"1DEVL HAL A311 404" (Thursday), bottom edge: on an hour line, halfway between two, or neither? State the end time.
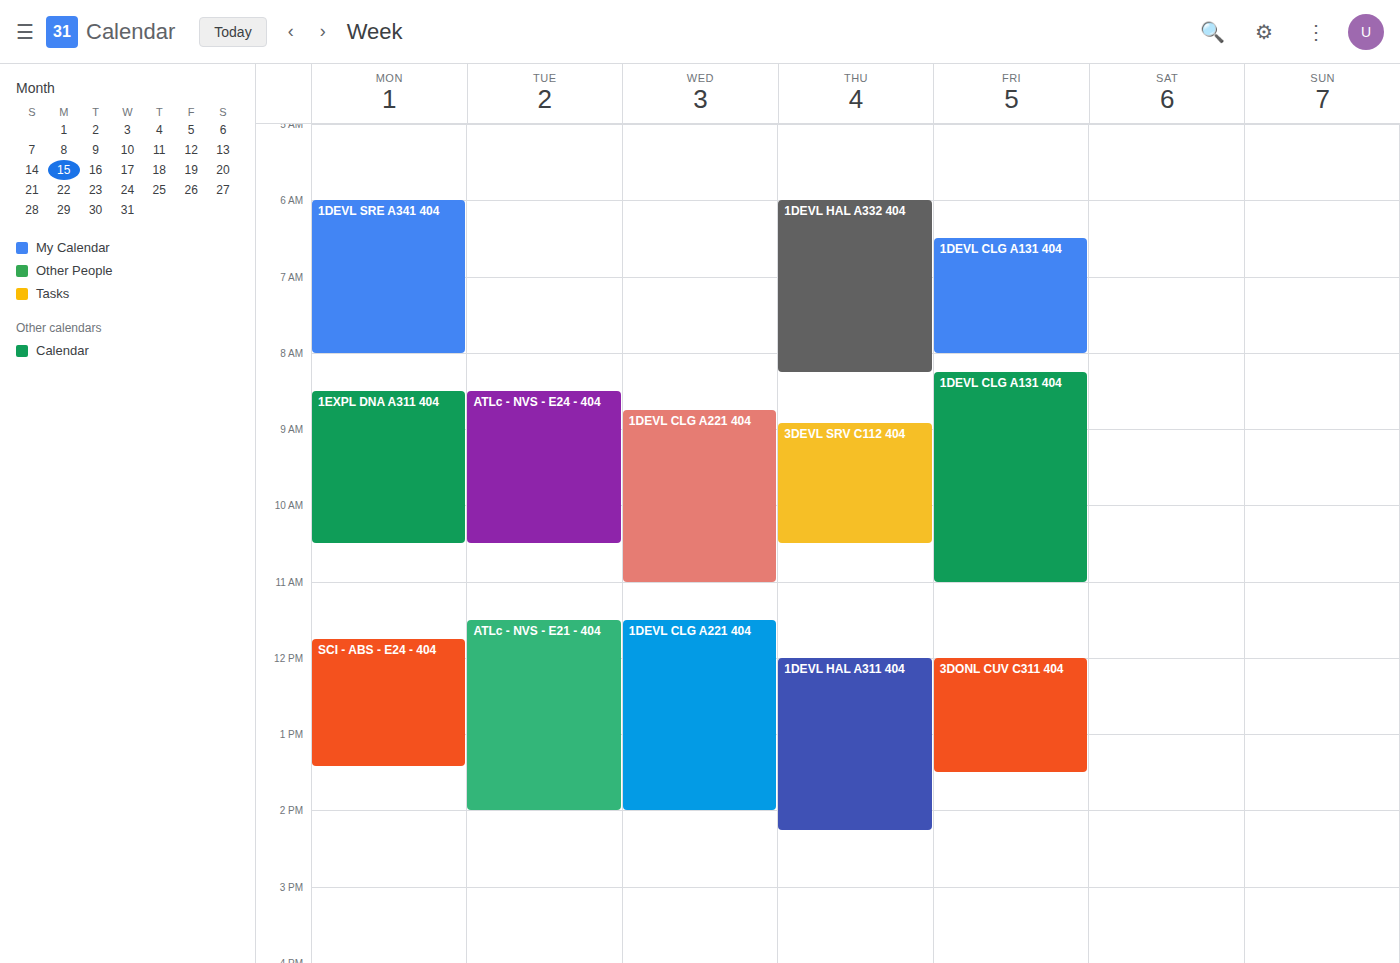
14:15 -- neither: a quarter of the way from the 14:00 line to the 15:00 line.